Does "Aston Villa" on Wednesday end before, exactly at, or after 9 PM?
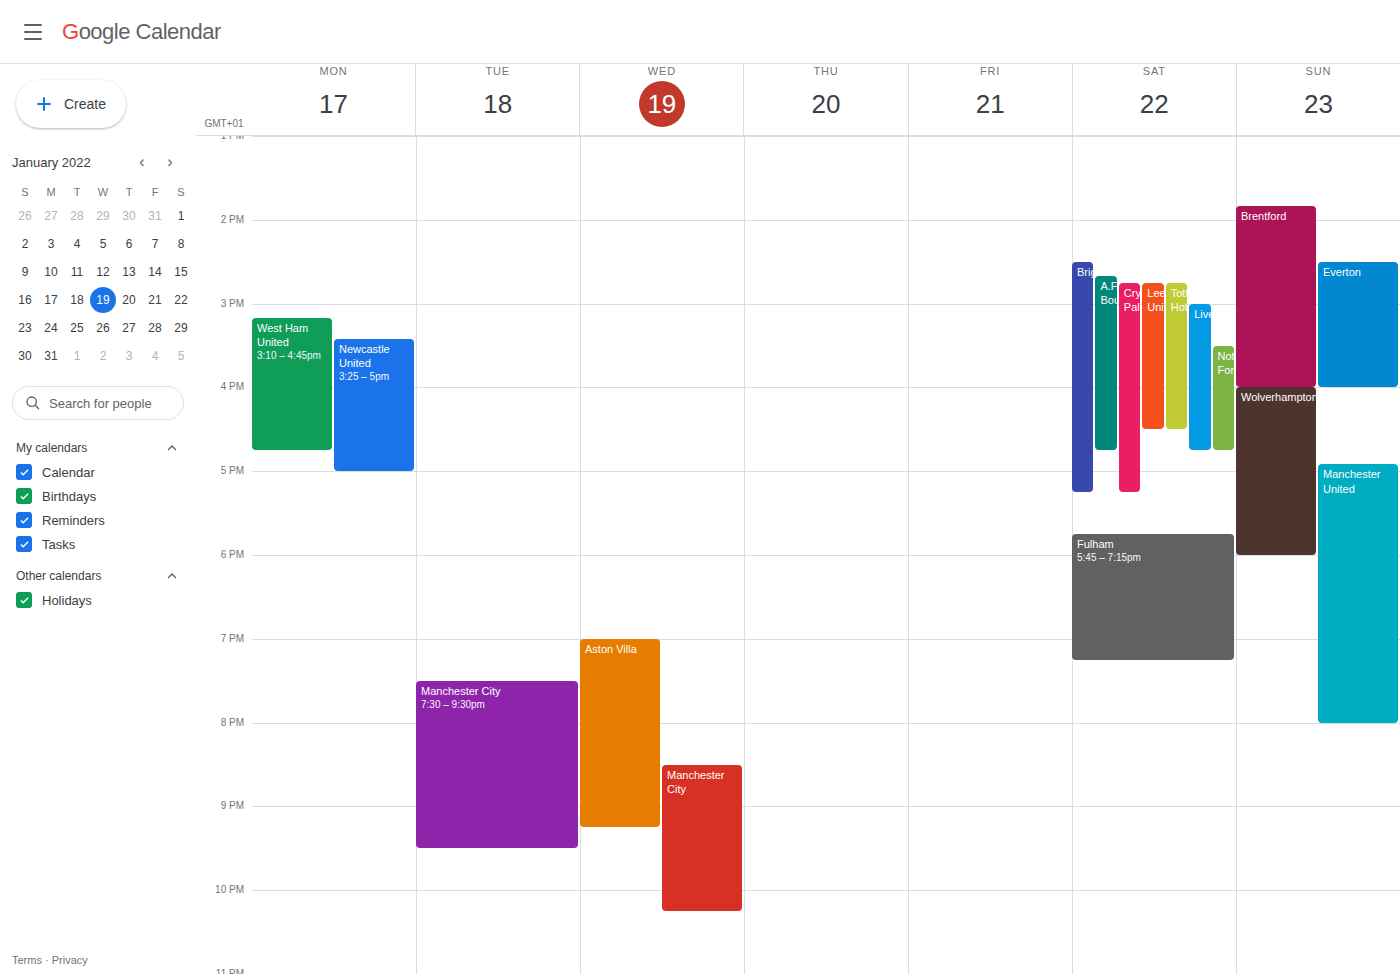
9:15 PM -- after 9 PM, 15 minutes below the 9 PM line.